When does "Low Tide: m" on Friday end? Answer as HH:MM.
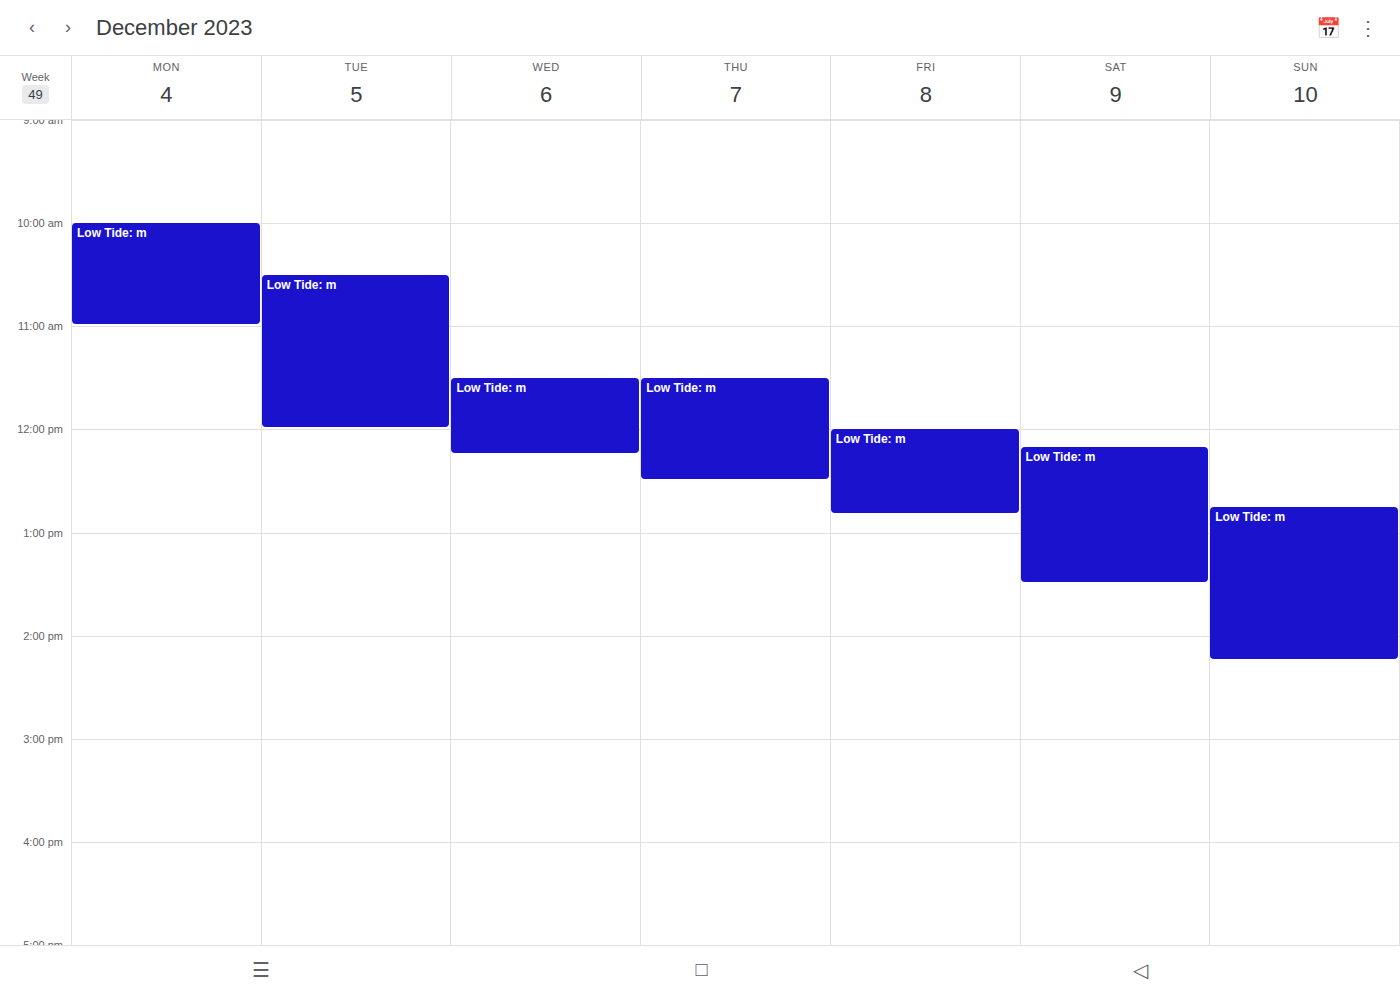
12:50